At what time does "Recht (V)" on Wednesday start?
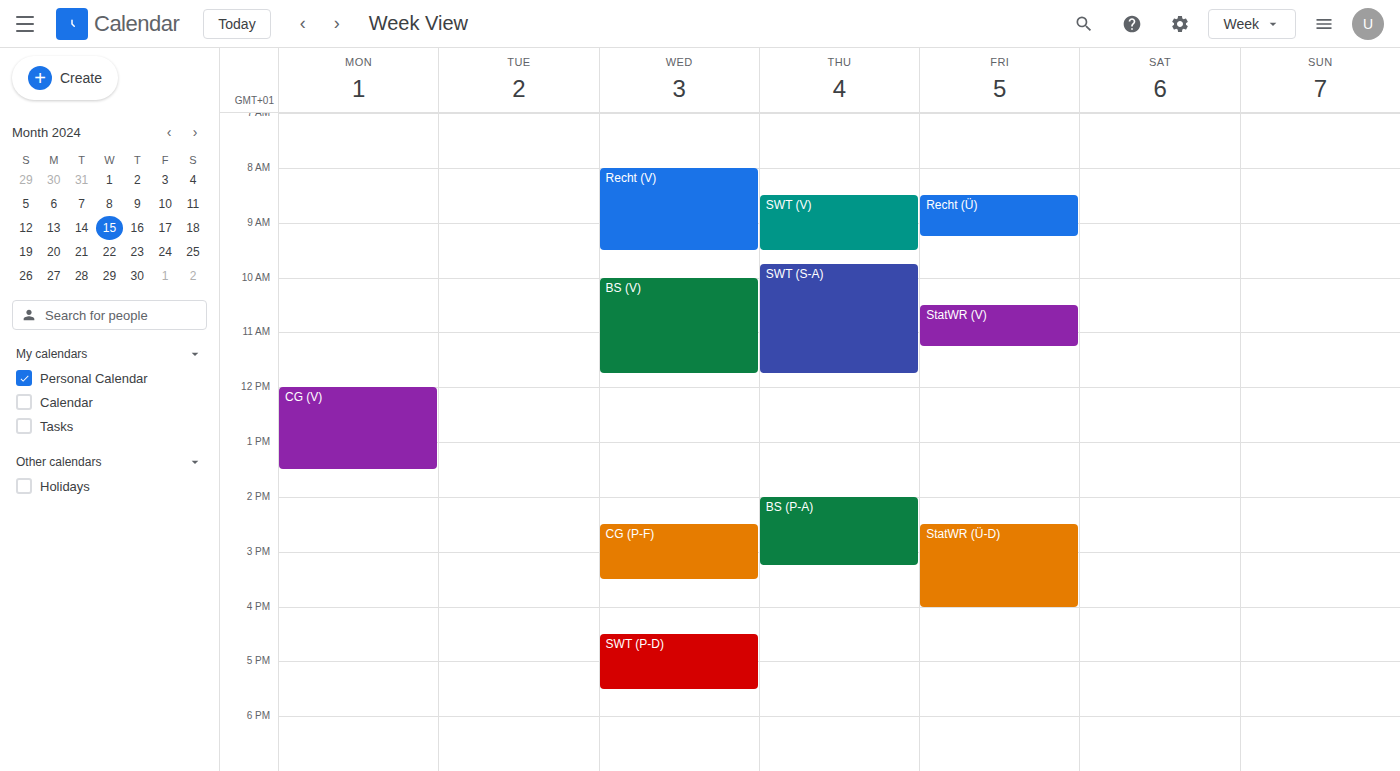
08:00